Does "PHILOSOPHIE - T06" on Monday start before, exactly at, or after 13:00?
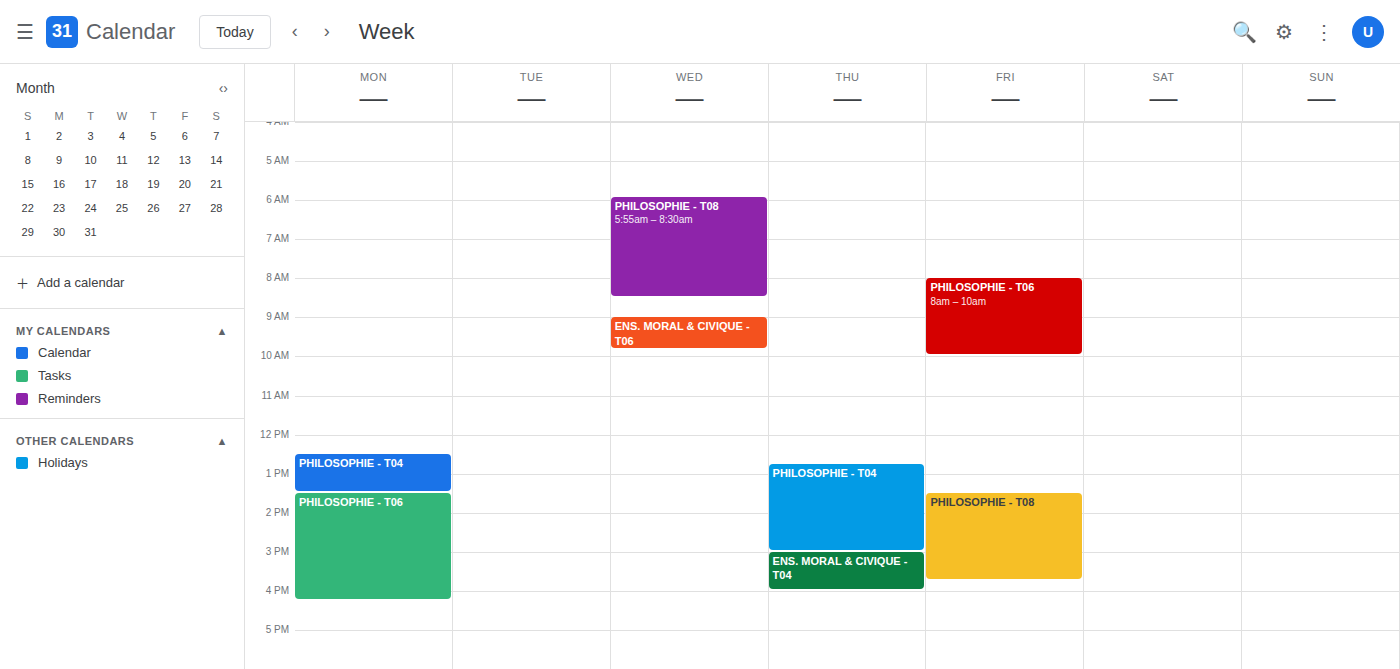
13:30 -- after 13:00, 30 minutes below the 13:00 line.